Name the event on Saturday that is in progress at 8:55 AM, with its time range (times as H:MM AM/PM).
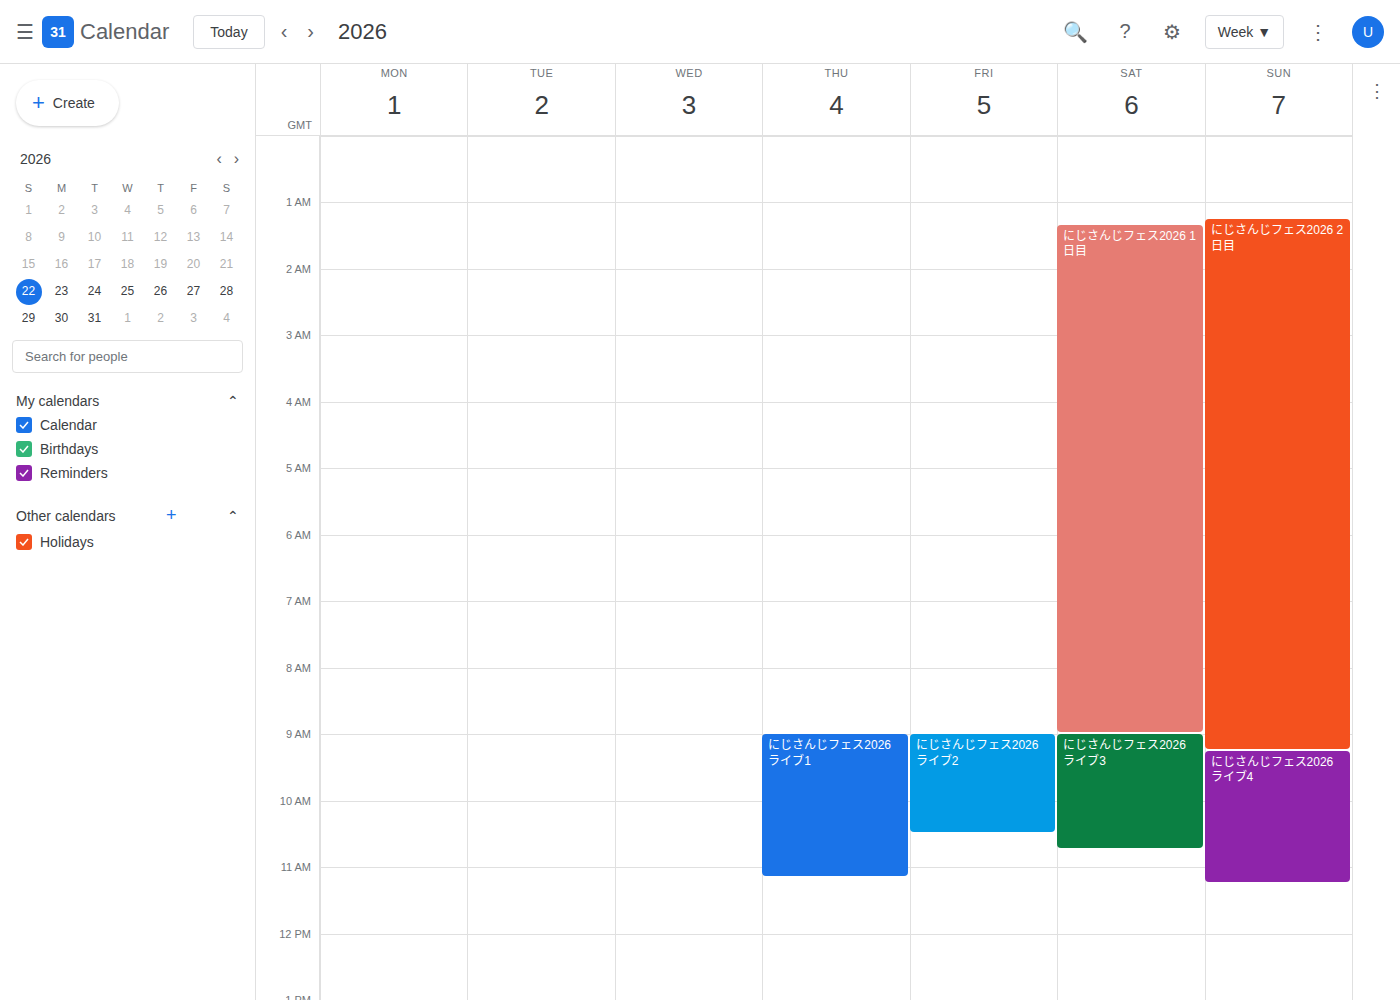
"にじさんじフェス2026 1日目", 1:20 AM to 9:00 AM